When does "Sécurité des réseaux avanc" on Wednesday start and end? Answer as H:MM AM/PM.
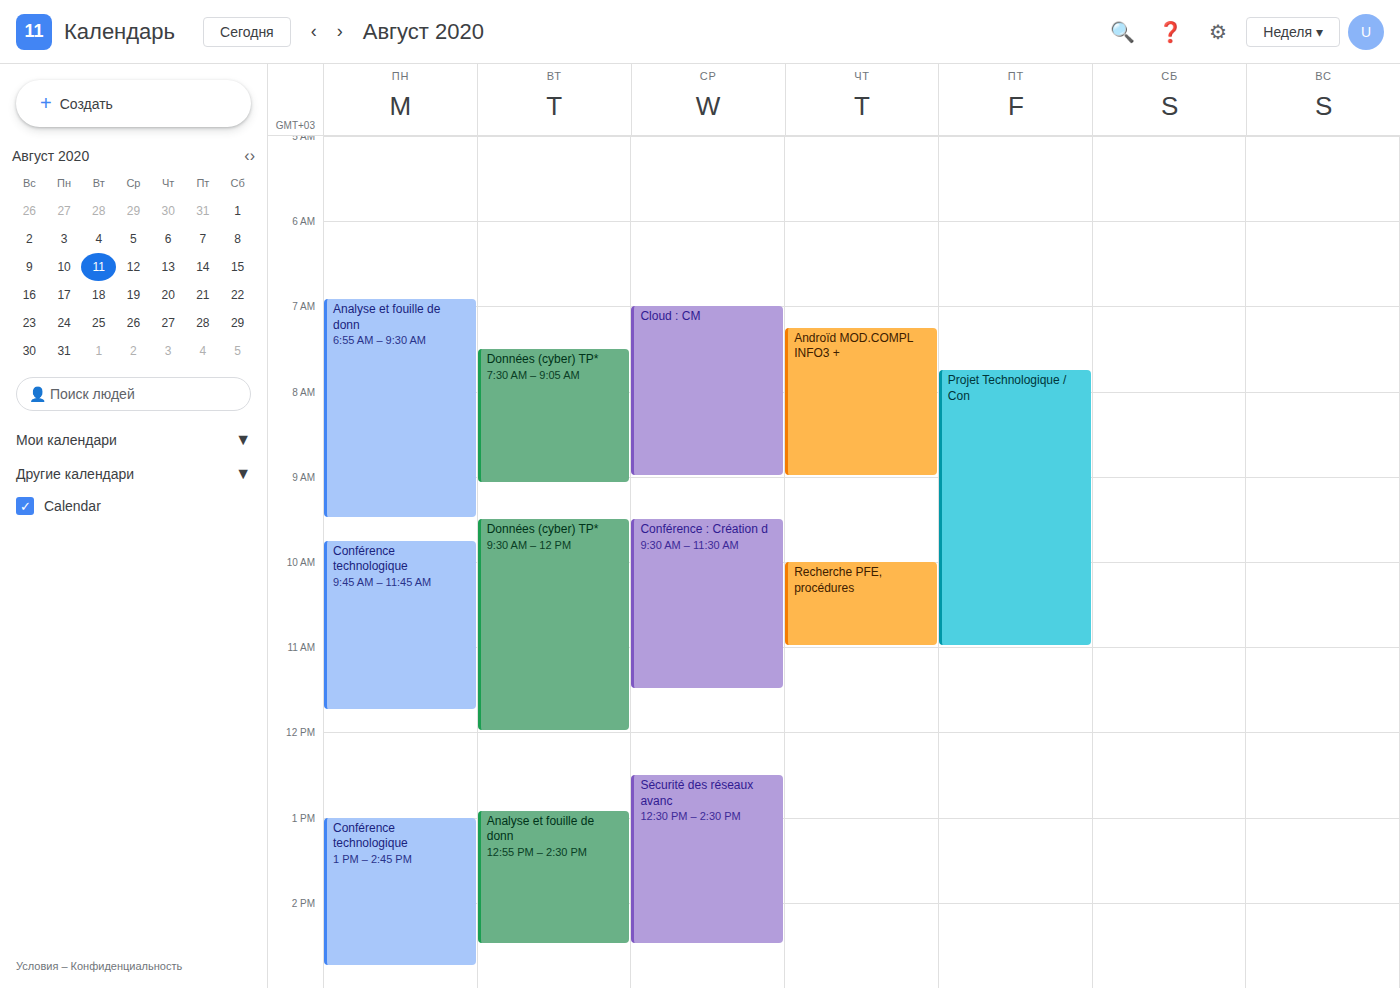
12:30 PM to 2:30 PM